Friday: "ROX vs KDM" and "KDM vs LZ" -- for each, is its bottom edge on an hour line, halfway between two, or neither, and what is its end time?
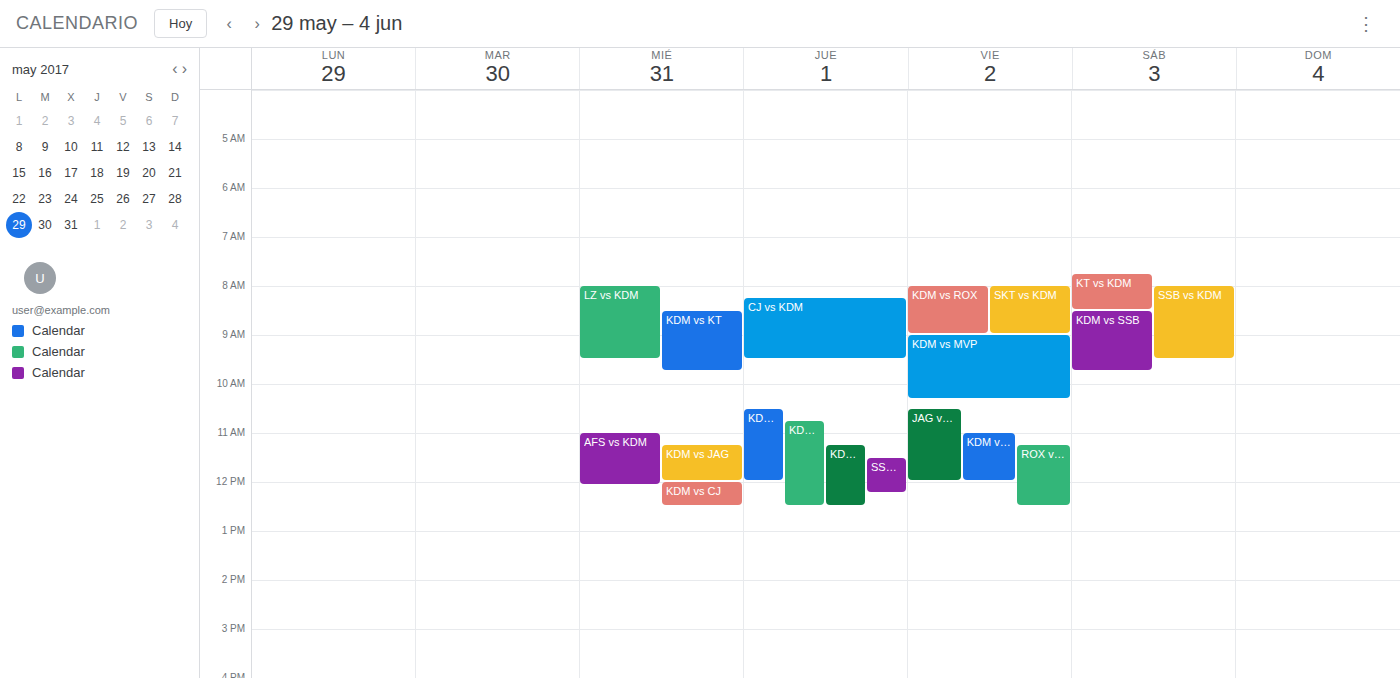
"ROX vs KDM": 12:30 PM, halfway between the 12 PM and 1 PM lines. "KDM vs LZ": 12:00 PM, exactly on the 12 PM line.